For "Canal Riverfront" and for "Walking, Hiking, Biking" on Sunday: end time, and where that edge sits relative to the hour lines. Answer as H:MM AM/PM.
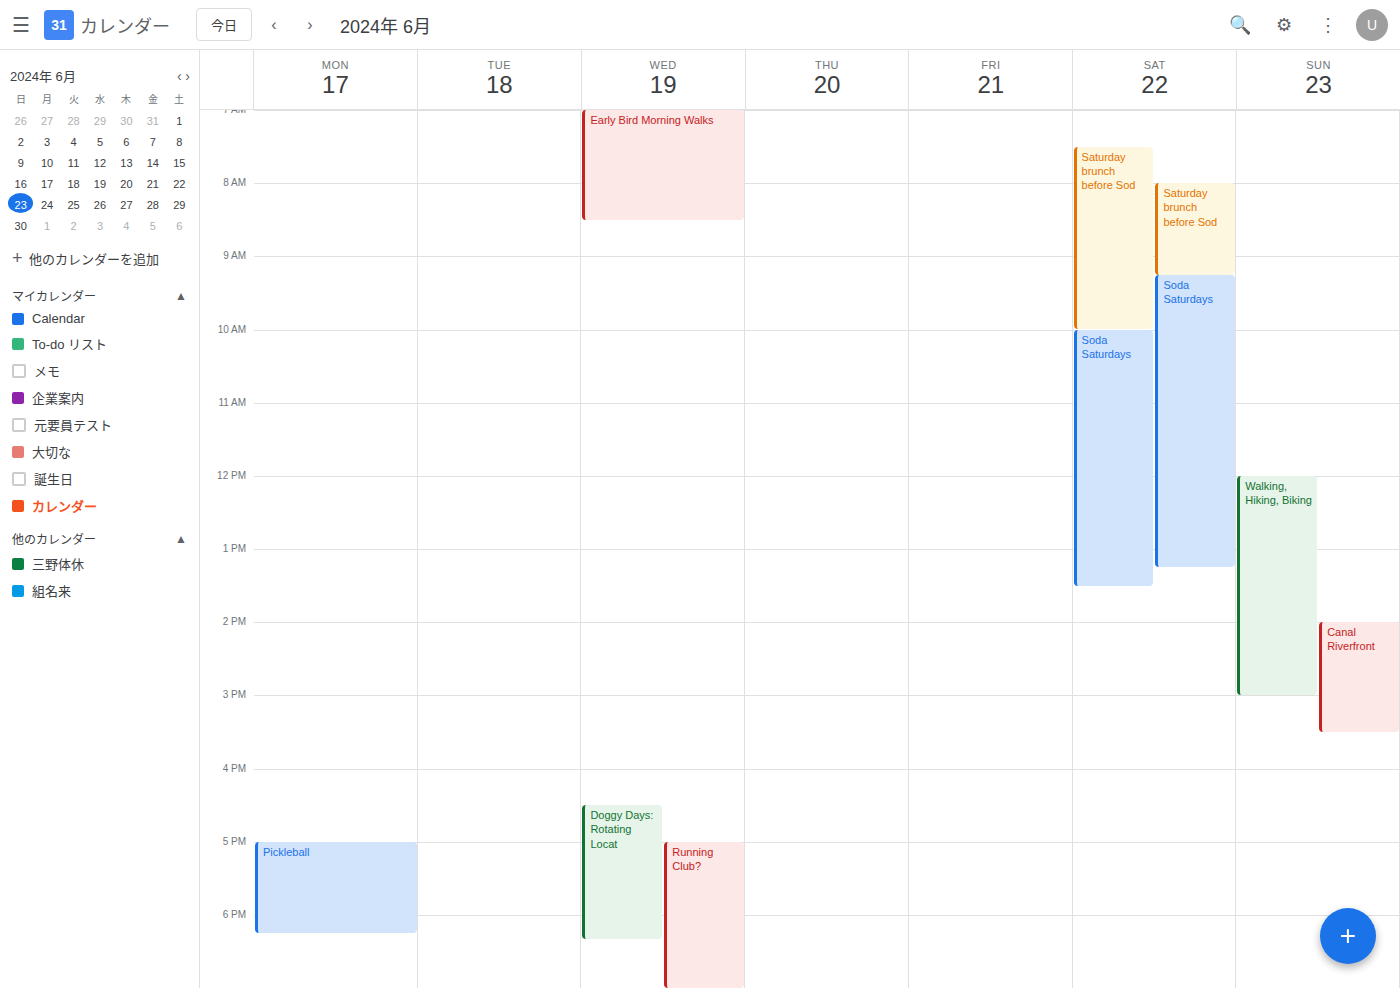
"Canal Riverfront": 3:30 PM, halfway between the 3 PM and 4 PM lines. "Walking, Hiking, Biking": 3:00 PM, exactly on the 3 PM line.